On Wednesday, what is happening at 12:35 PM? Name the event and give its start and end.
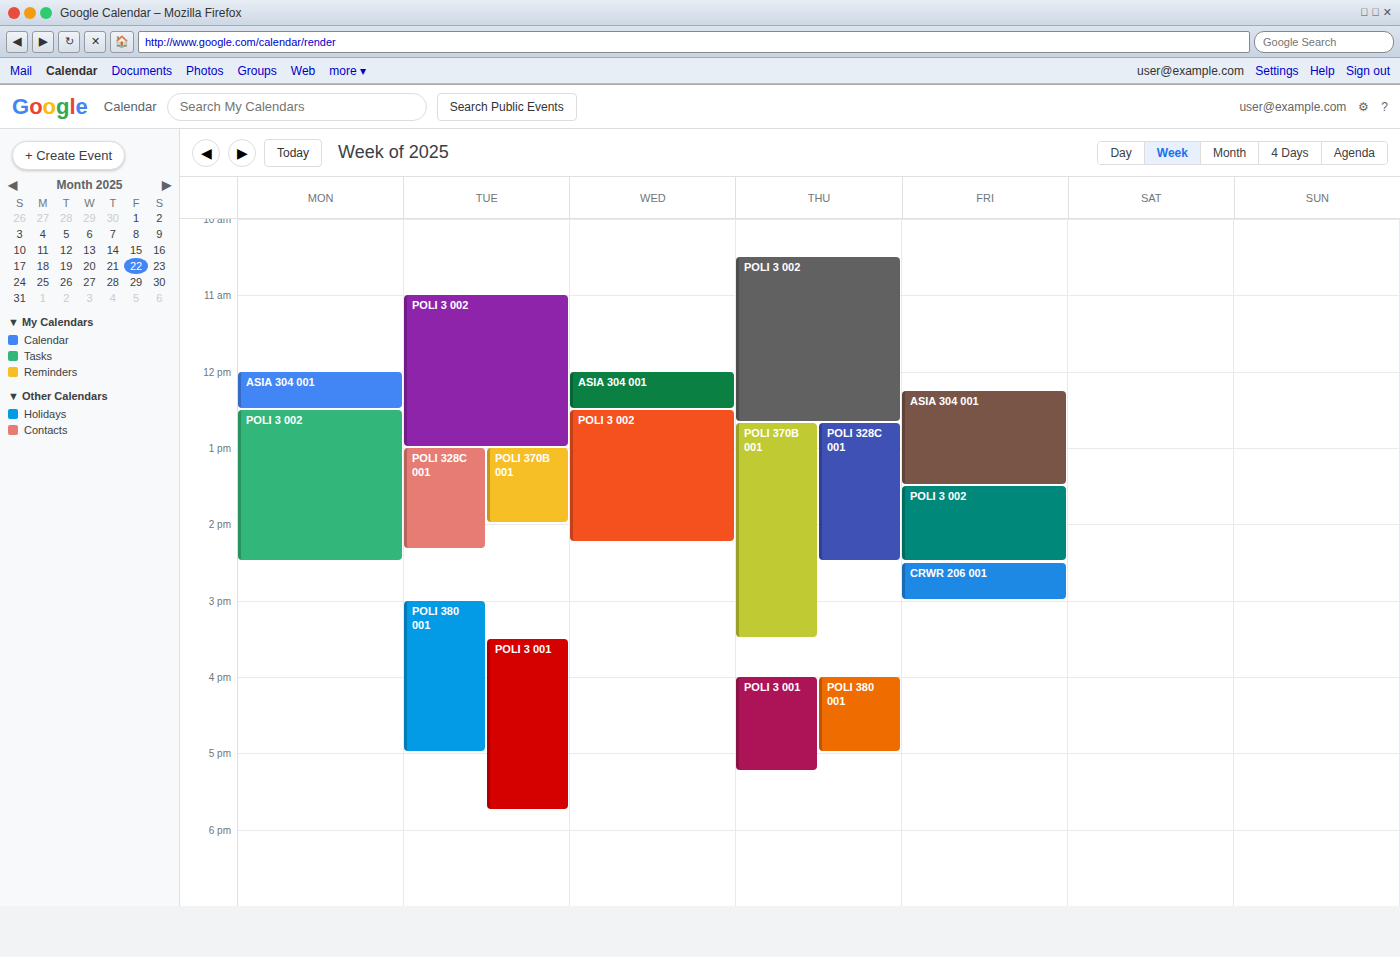
"POLI 3 002", 12:30 PM to 2:15 PM